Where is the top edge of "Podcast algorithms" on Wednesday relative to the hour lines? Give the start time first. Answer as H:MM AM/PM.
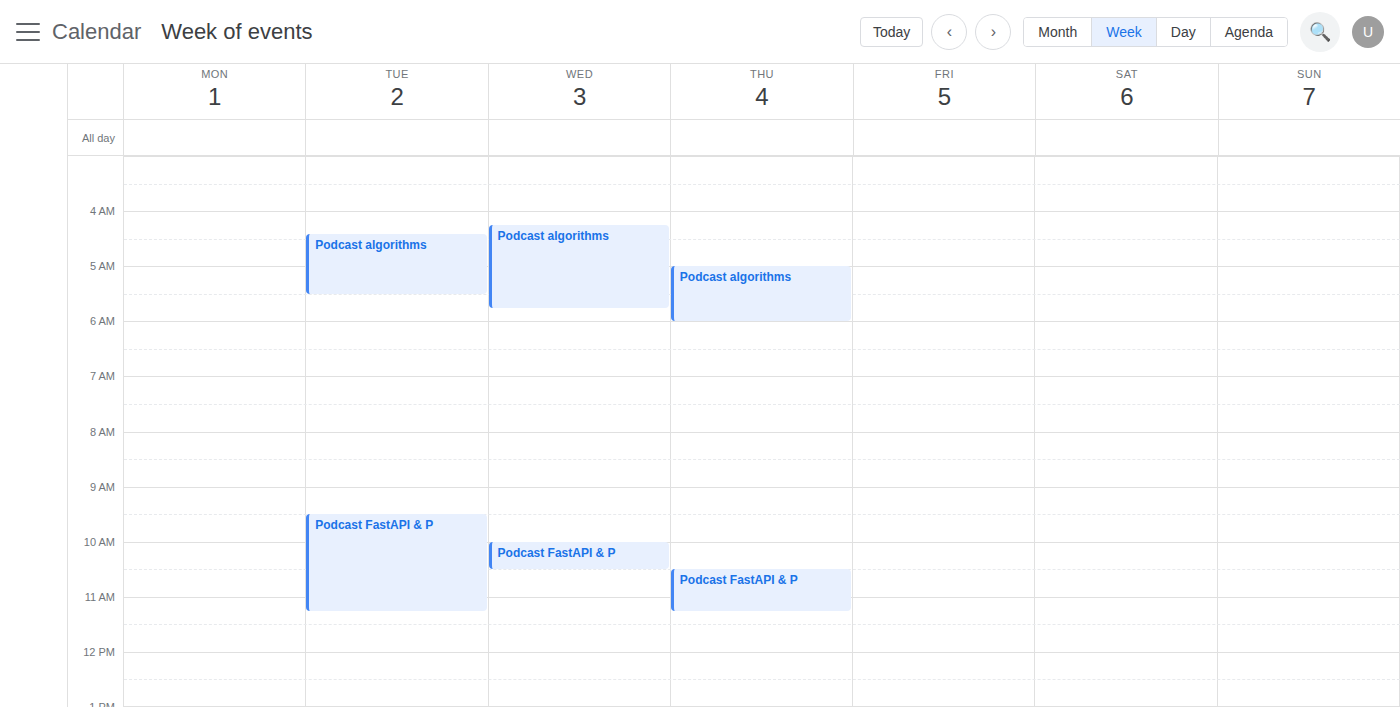
4:15 AM -- neither: a quarter of the way from the 4 AM line to the 5 AM line.